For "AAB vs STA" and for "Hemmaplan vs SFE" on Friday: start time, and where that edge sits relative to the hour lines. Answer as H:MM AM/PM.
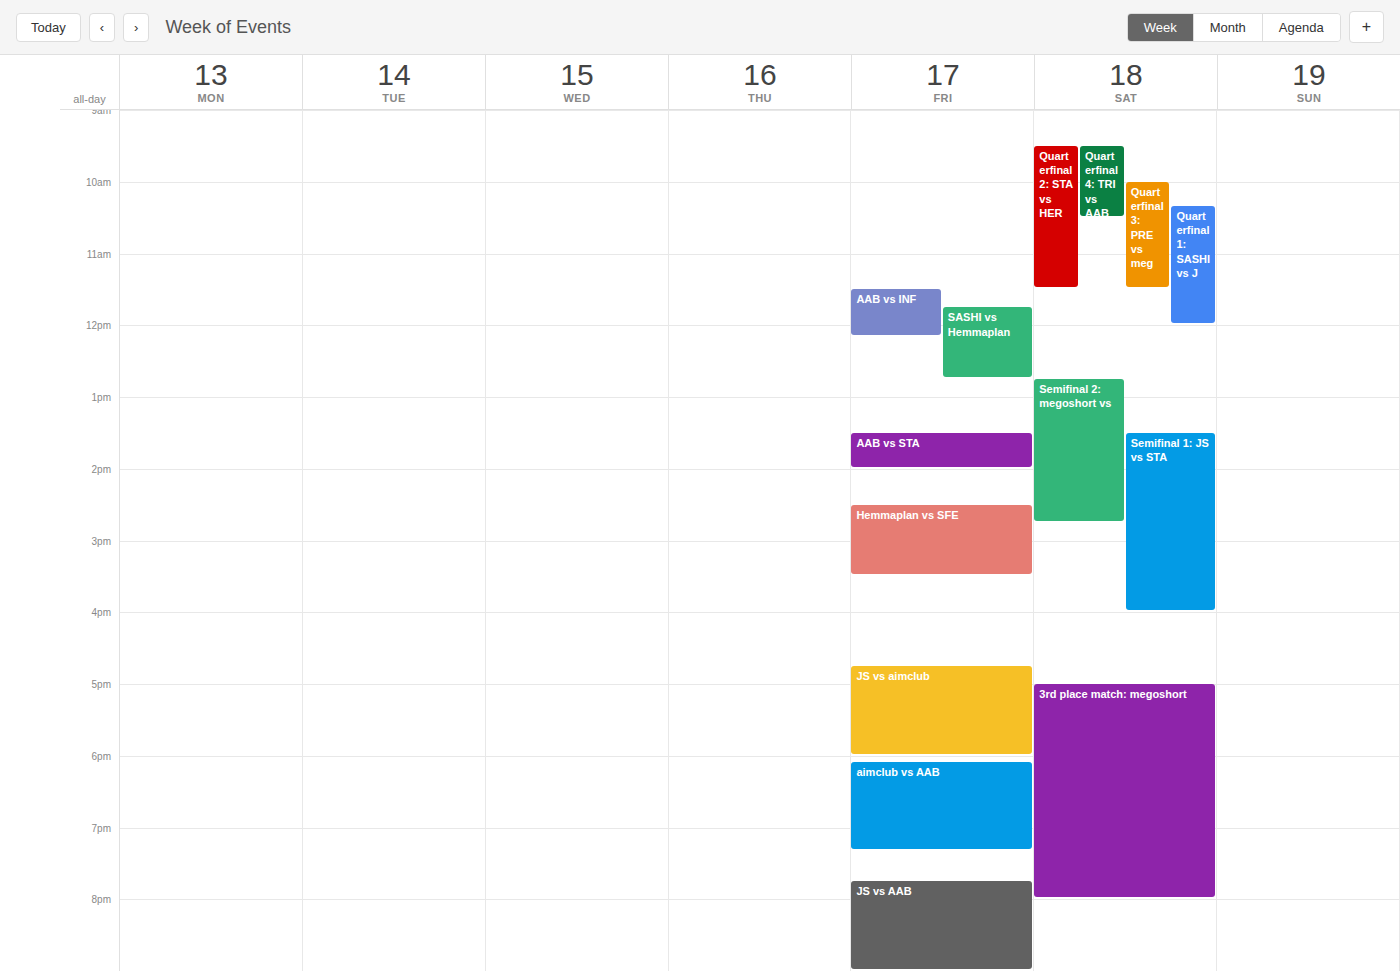
"AAB vs STA": 1:30 PM, halfway between the 1 PM and 2 PM lines. "Hemmaplan vs SFE": 2:30 PM, halfway between the 2 PM and 3 PM lines.